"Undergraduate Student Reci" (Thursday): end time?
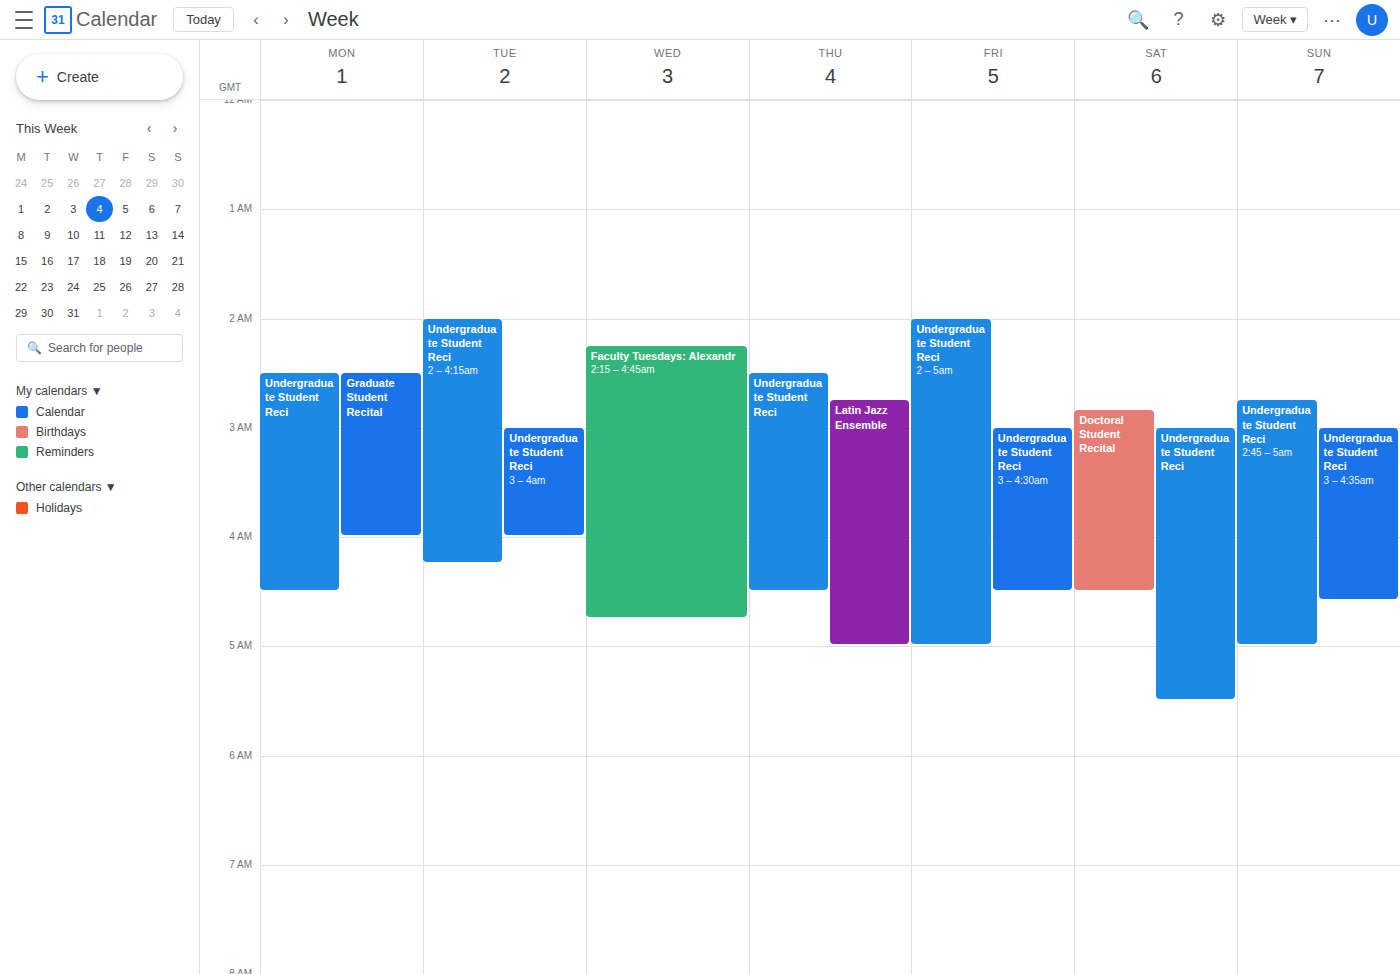
04:30